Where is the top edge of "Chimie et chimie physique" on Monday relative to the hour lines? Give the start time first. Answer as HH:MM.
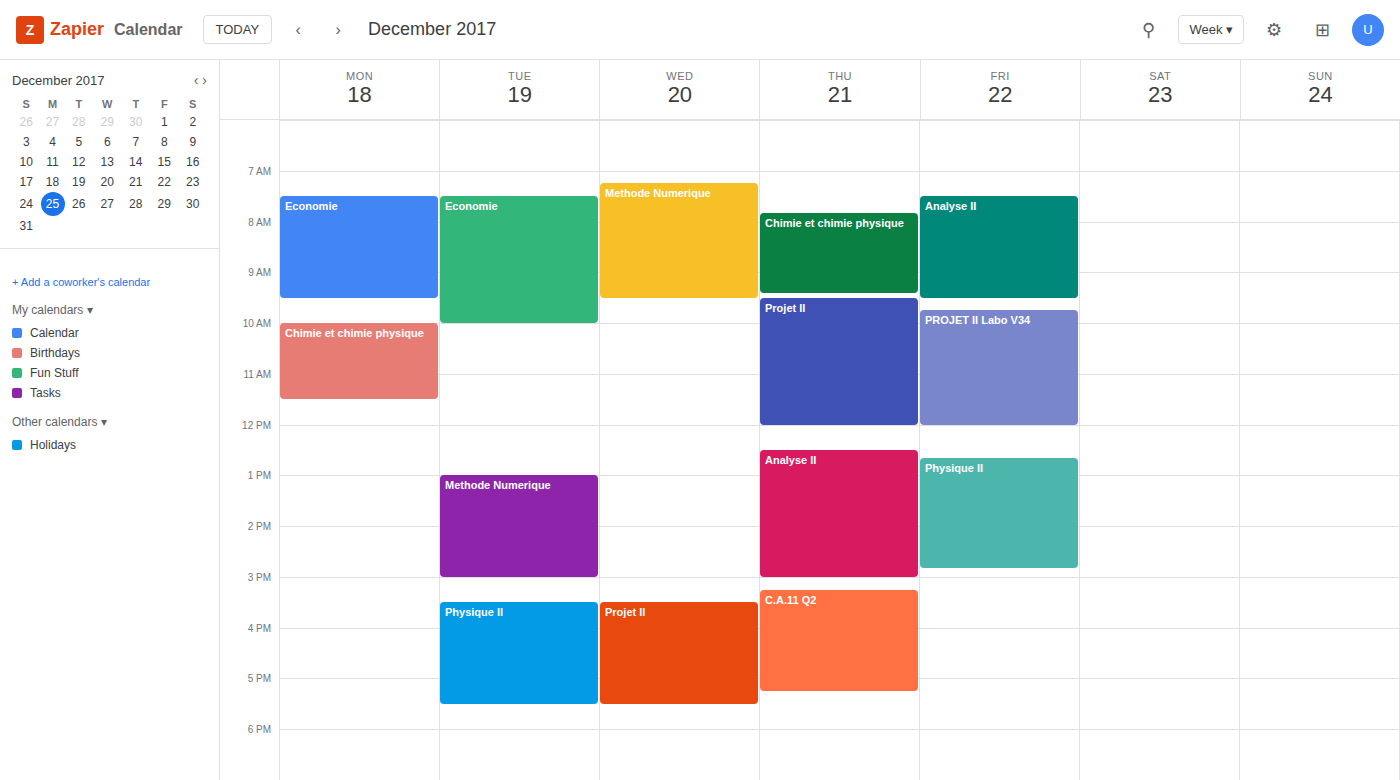
10:00 -- exactly on the 10:00 line.